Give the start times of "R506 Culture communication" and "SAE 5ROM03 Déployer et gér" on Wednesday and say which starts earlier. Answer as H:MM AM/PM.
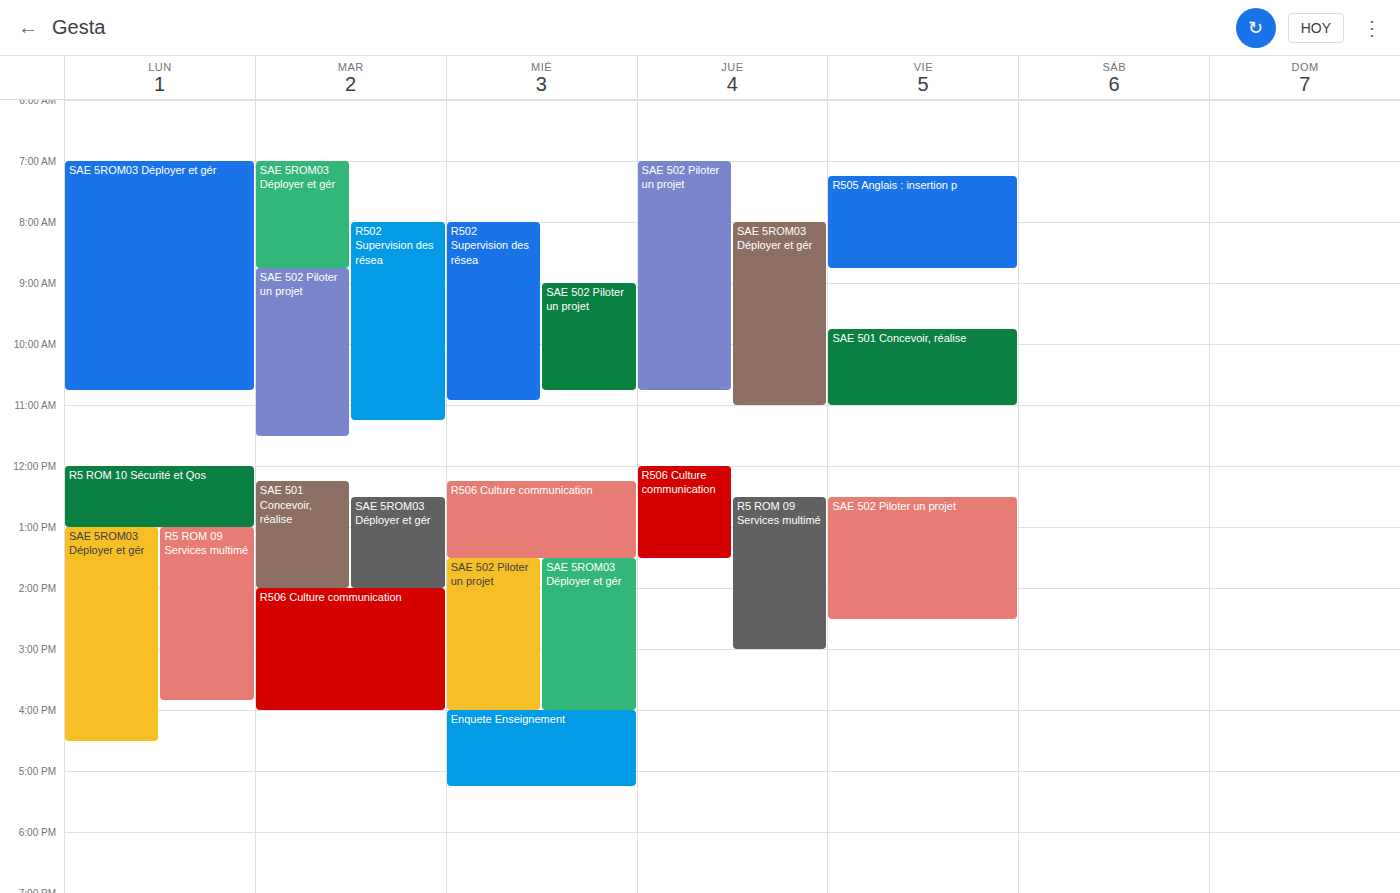
"R506 Culture communication" 12:15 PM; "SAE 5ROM03 Déployer et gér" 1:30 PM.